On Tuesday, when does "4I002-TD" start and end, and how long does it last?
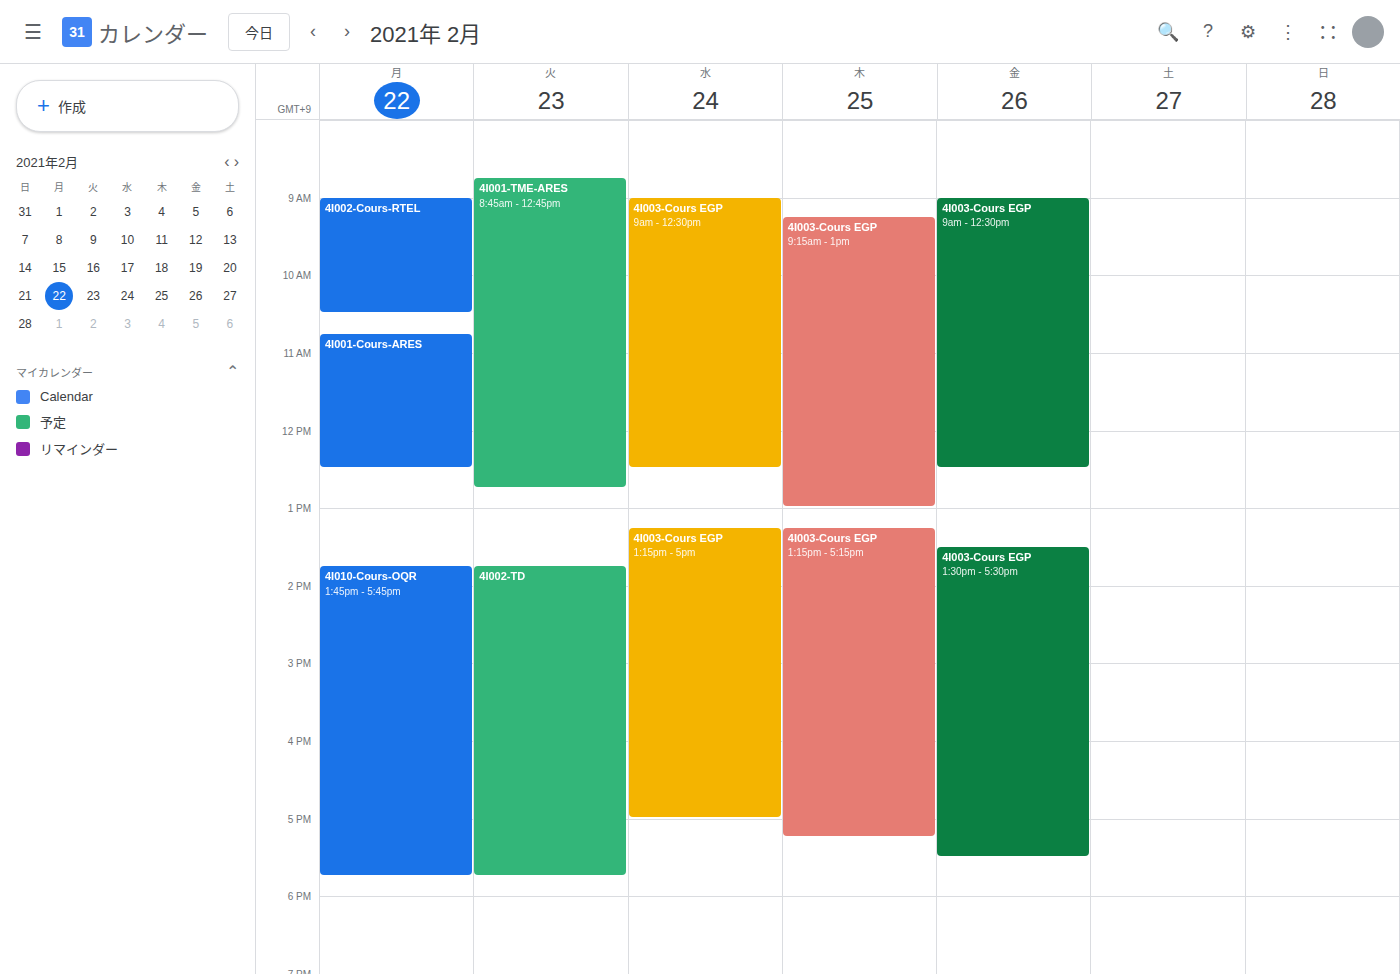
1:45 PM to 5:45 PM, 4 hours